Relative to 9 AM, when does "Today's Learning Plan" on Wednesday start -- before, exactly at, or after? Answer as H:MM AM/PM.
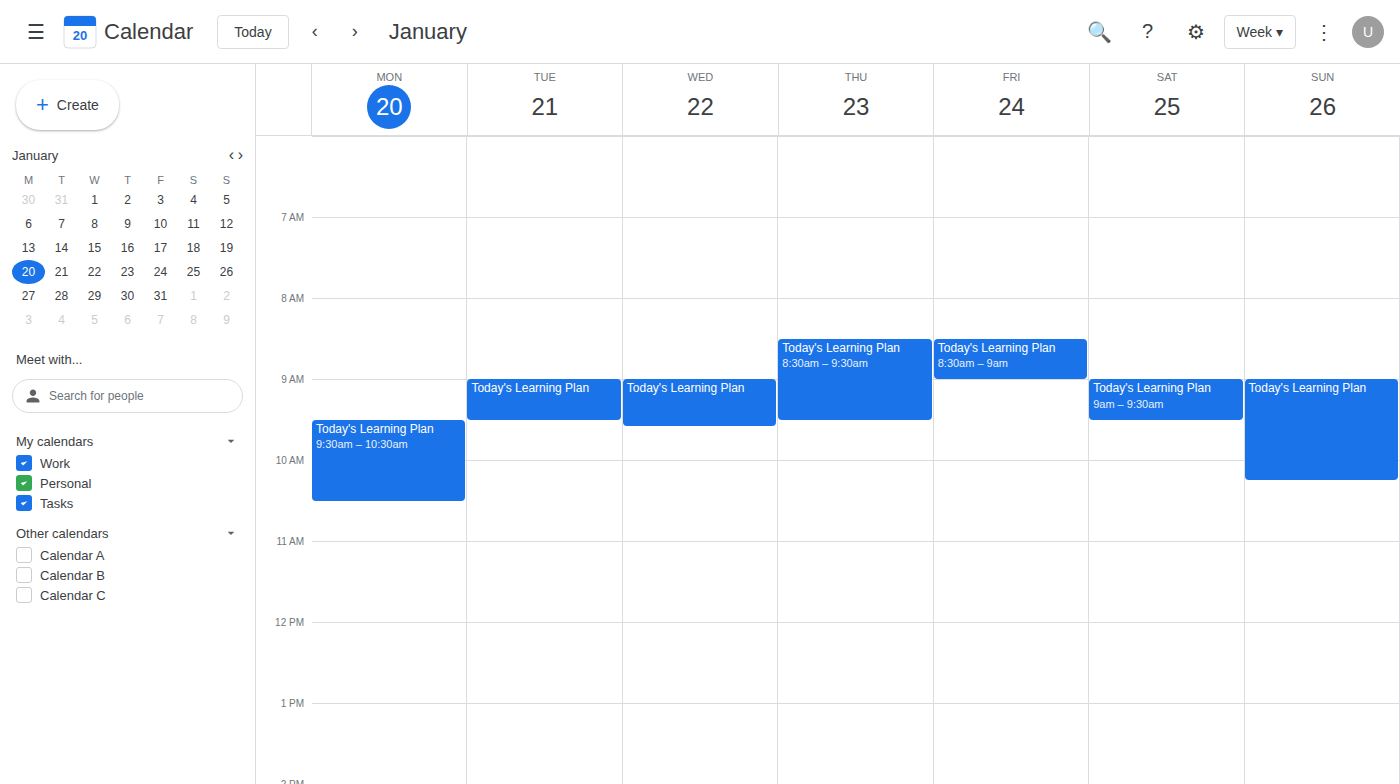
9:00 AM -- exactly at 9 AM, on the 9 AM line.